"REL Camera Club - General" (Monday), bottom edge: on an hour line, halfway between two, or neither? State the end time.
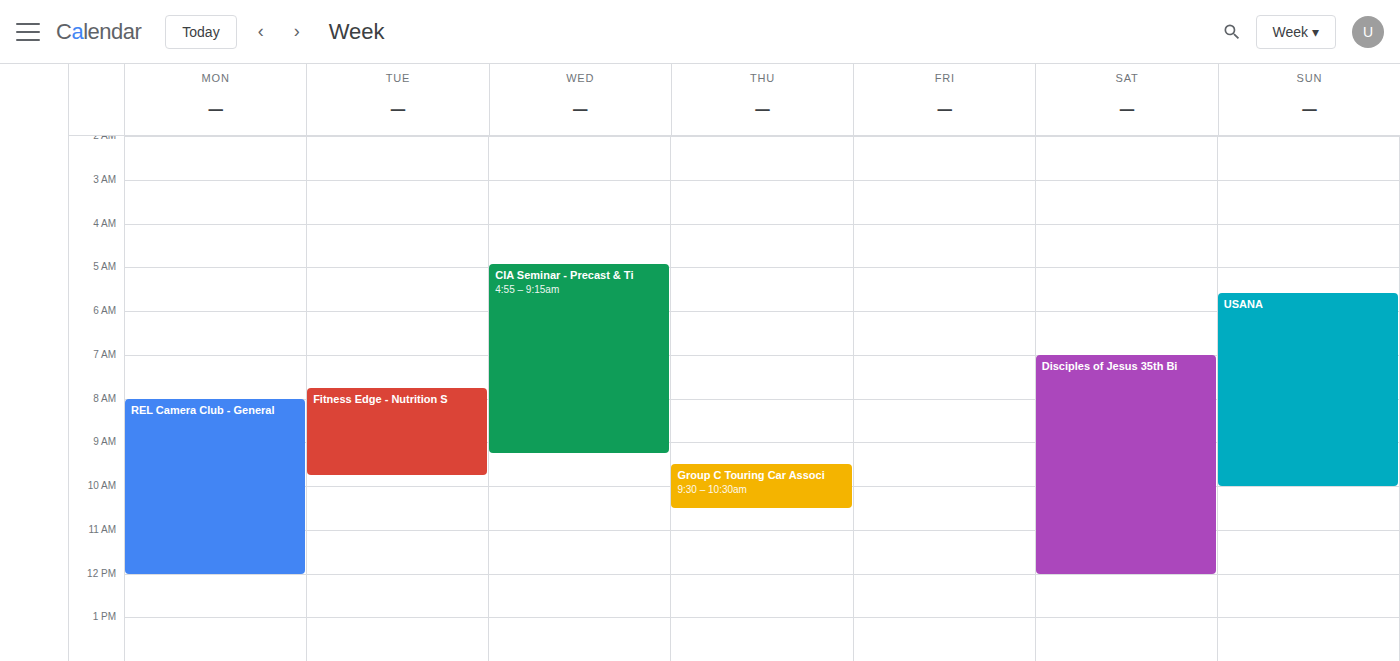
12:00 PM -- exactly on the 12 PM line.